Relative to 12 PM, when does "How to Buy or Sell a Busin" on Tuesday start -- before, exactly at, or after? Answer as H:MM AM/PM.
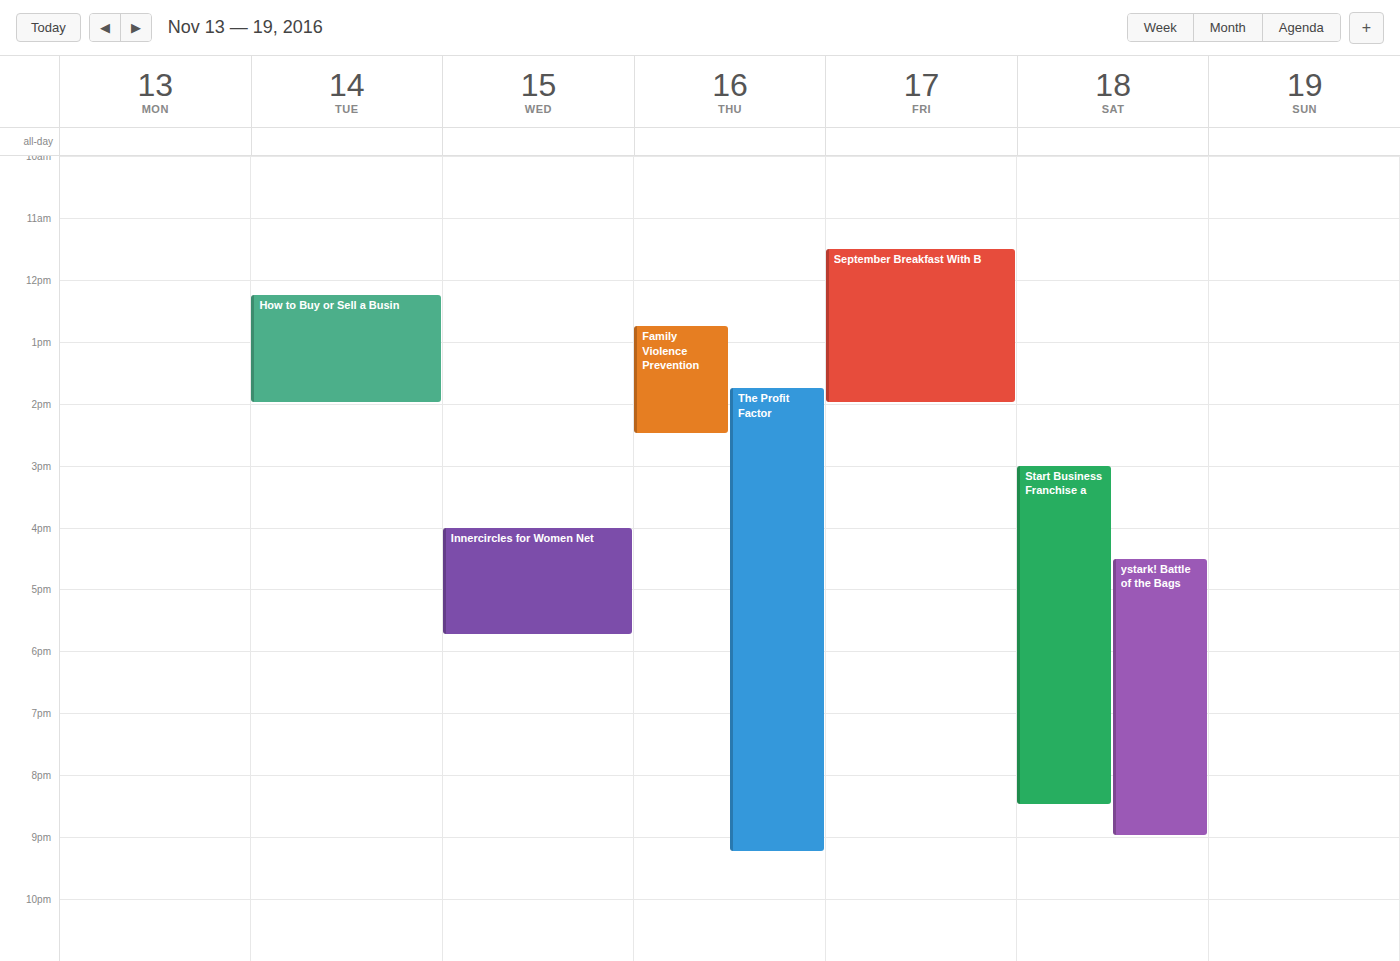
12:15 PM -- after 12 PM, 15 minutes below the 12 PM line.